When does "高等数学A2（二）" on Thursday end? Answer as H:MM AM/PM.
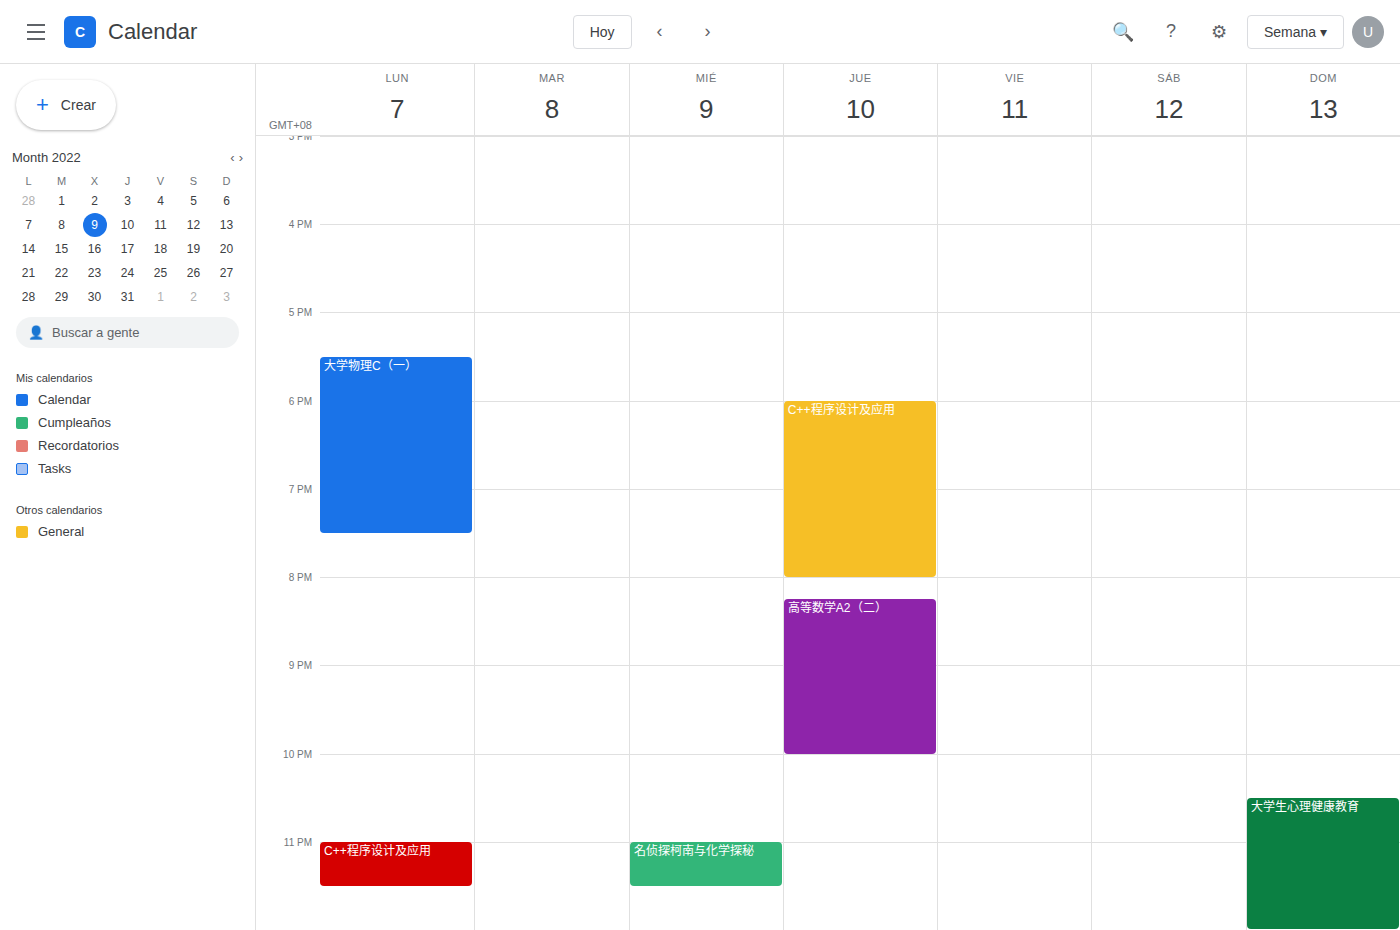
10:00 PM